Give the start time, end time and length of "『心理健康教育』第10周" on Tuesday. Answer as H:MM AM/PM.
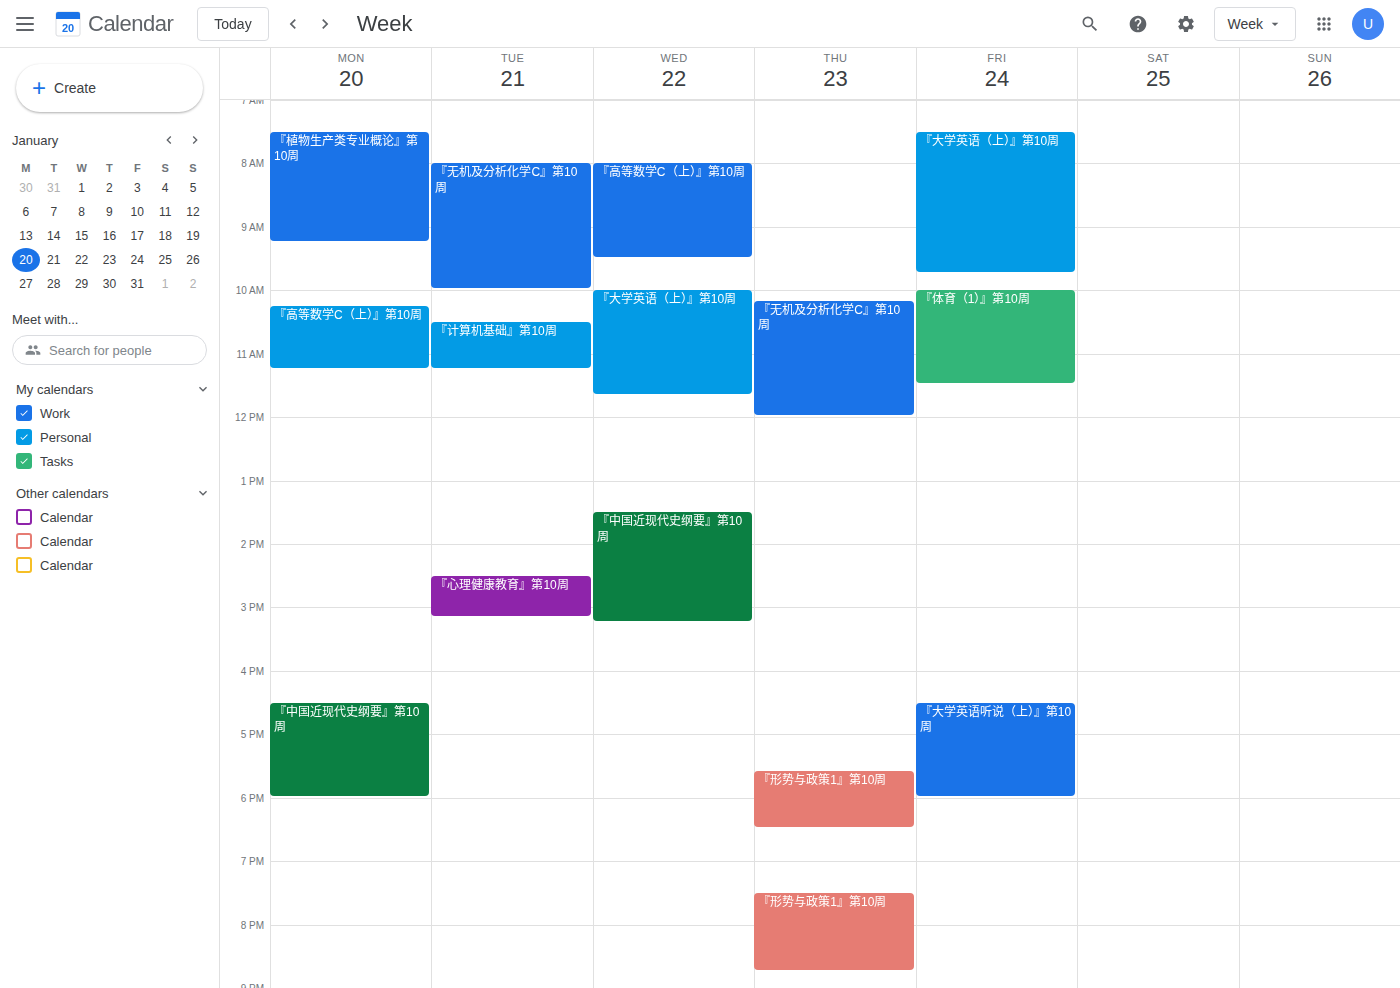
2:30 PM to 3:10 PM, 40 minutes